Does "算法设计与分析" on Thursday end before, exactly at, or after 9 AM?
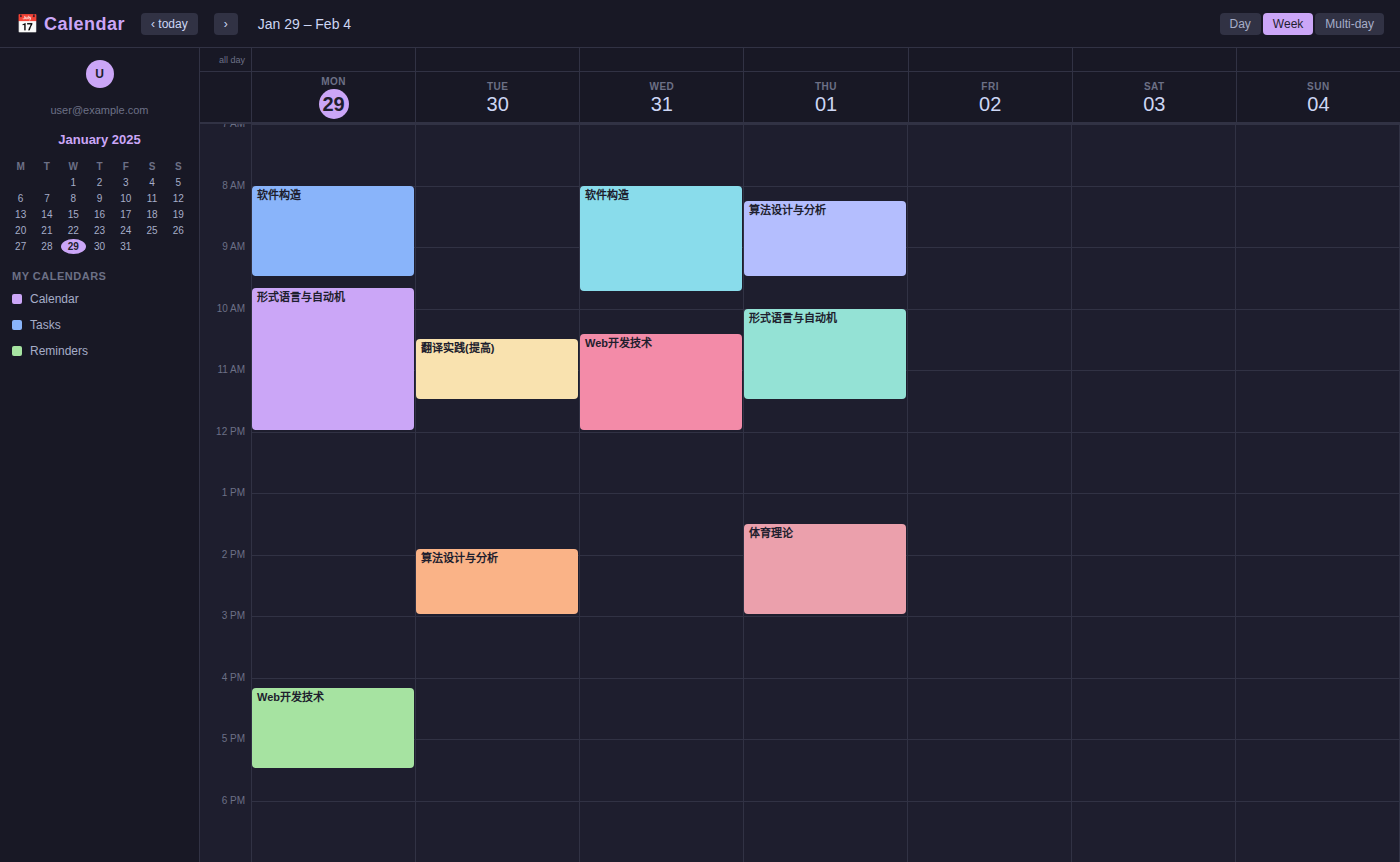
9:30 AM -- after 9 AM, 30 minutes below the 9 AM line.